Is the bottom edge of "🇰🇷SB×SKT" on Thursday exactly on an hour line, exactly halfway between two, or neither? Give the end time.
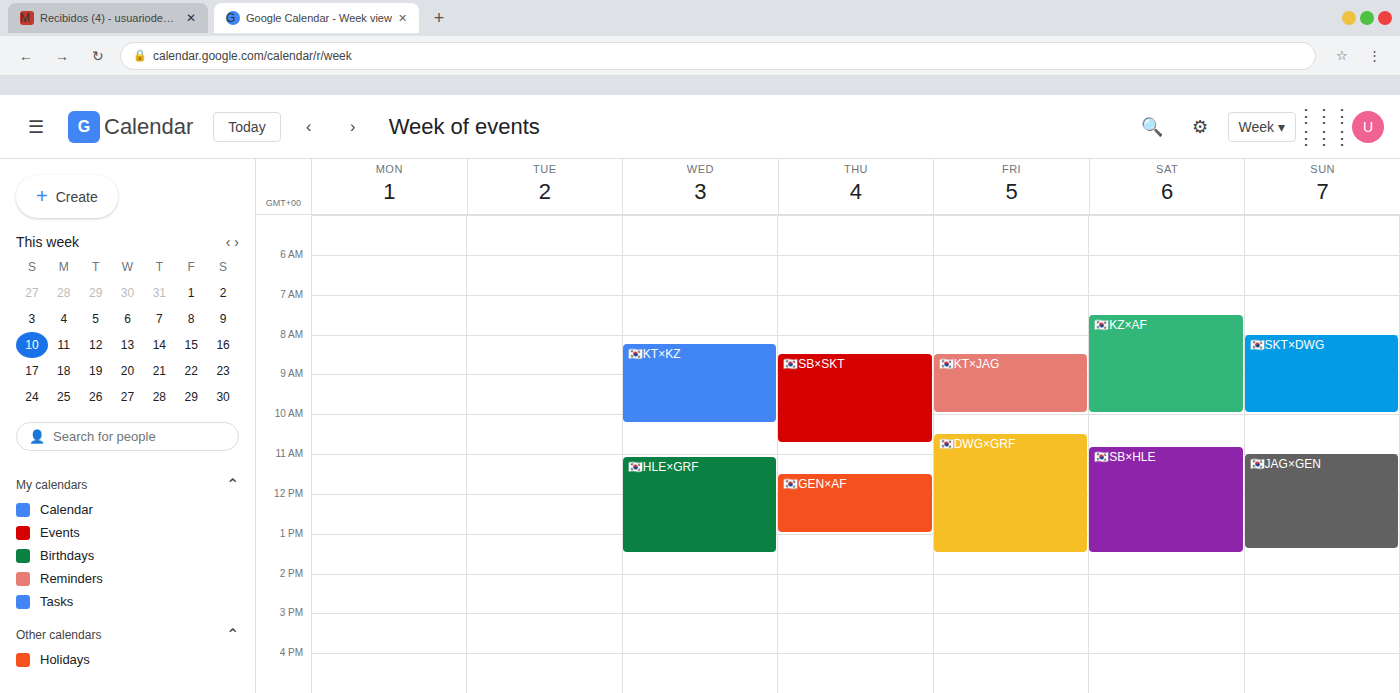
10:45 AM -- neither: three quarters of the way from the 10 AM line to the 11 AM line.